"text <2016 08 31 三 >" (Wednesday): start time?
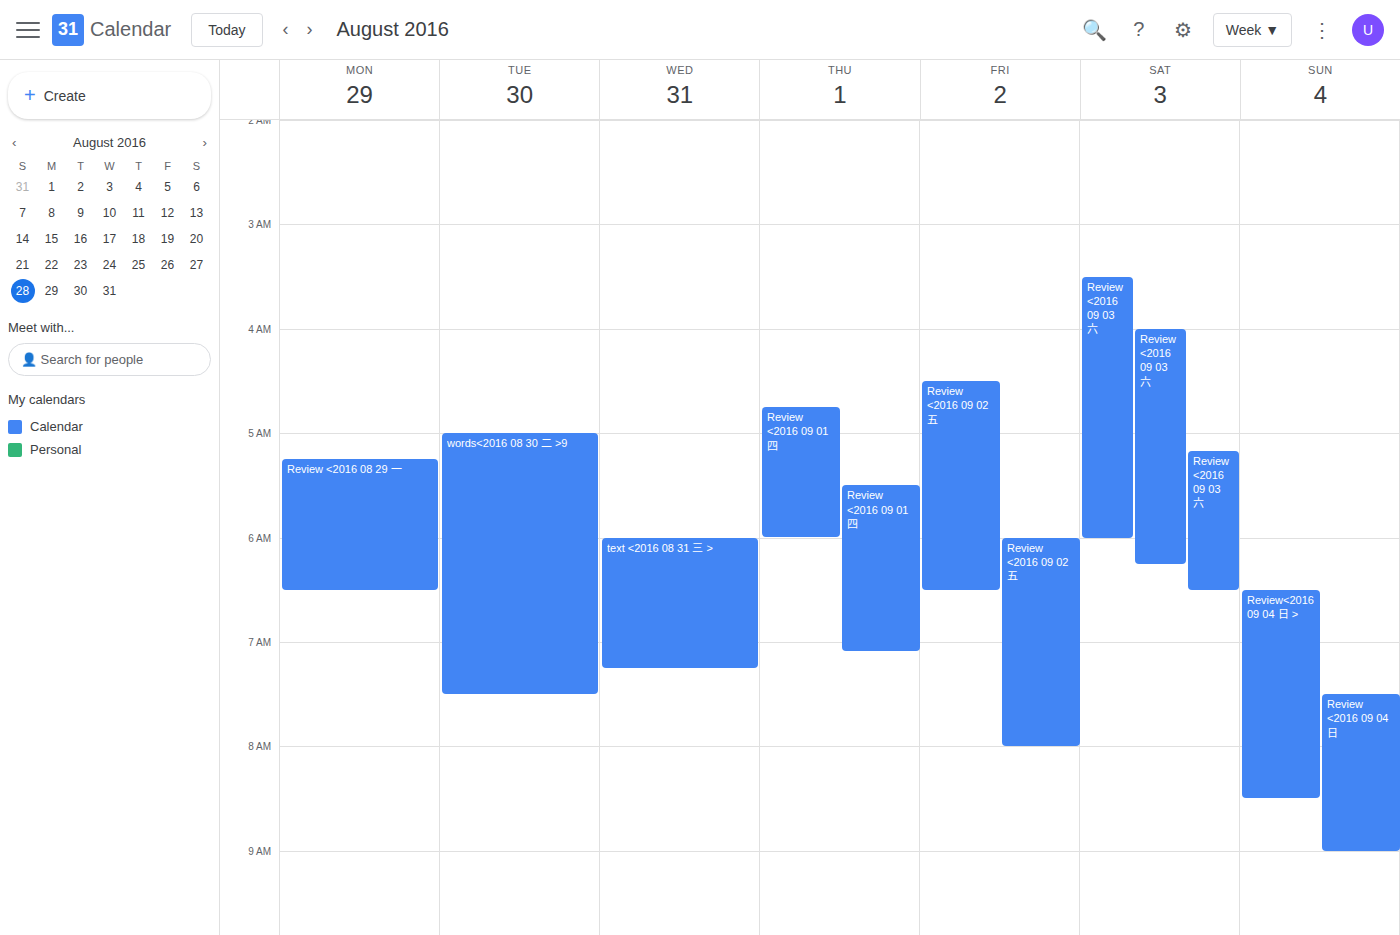
06:00